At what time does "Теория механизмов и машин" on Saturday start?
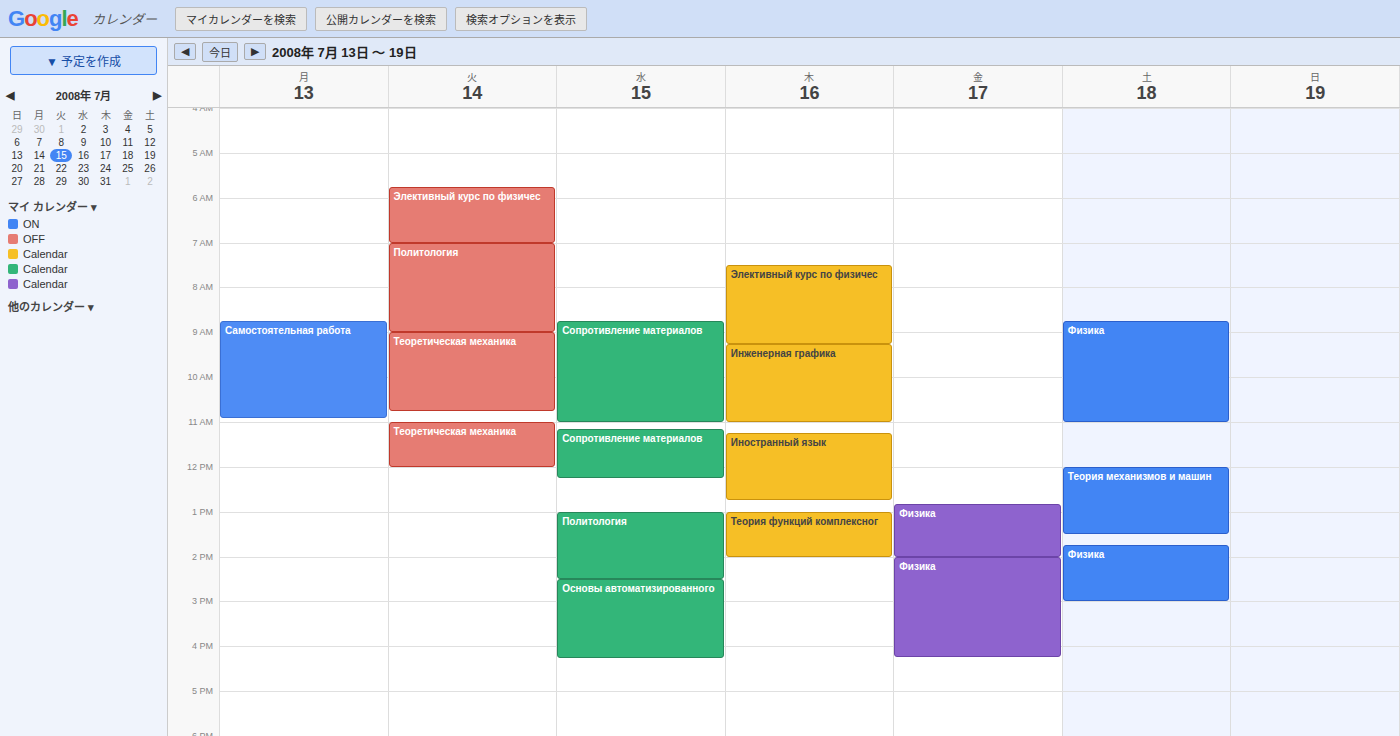
12:00 PM